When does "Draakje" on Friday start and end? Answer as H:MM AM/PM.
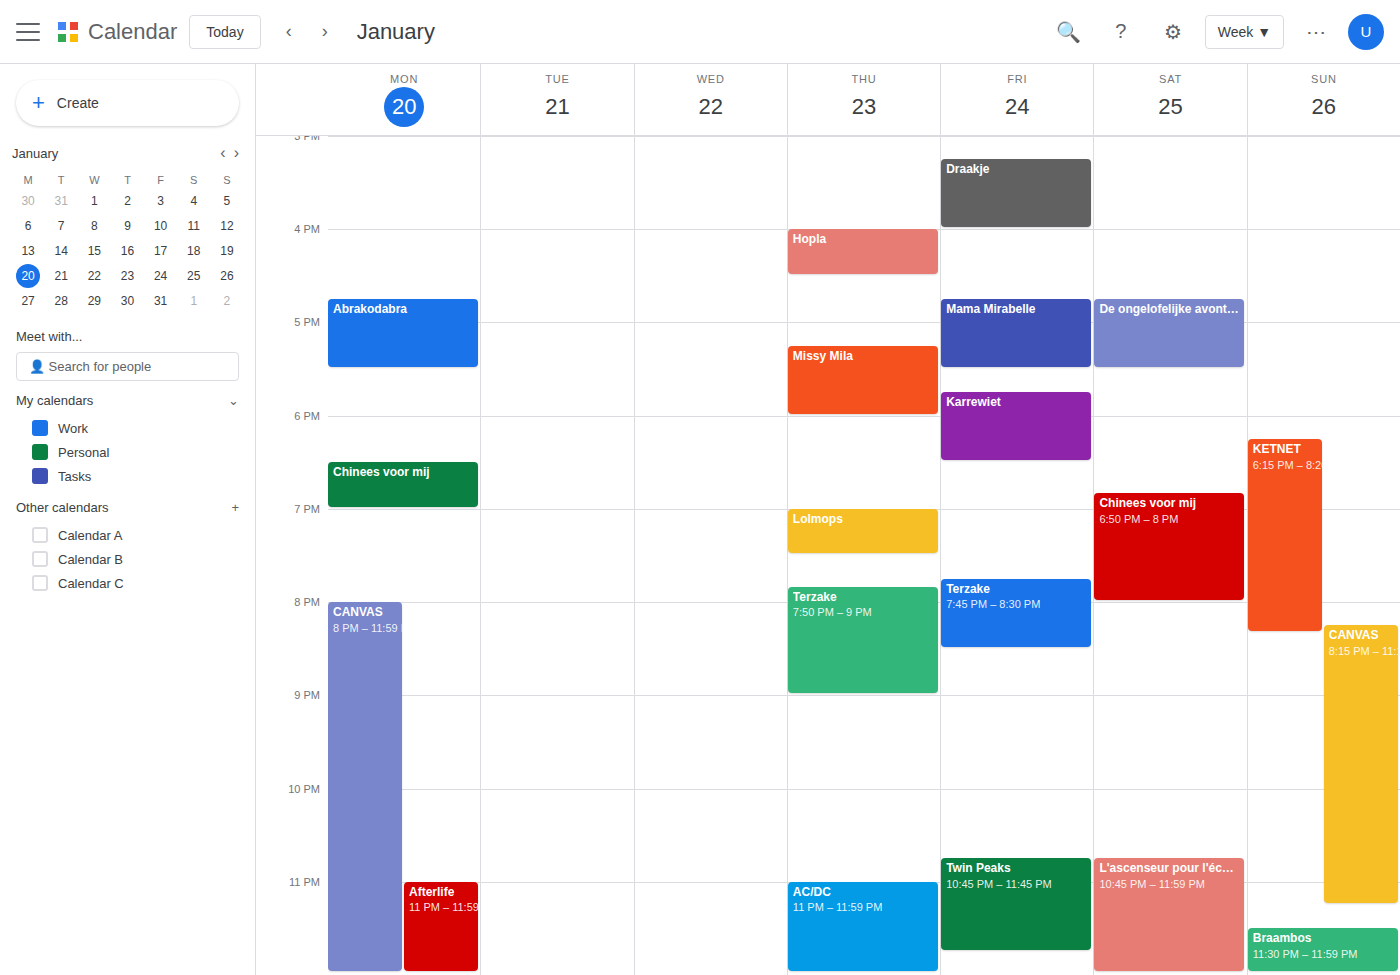
3:15 PM to 4:00 PM